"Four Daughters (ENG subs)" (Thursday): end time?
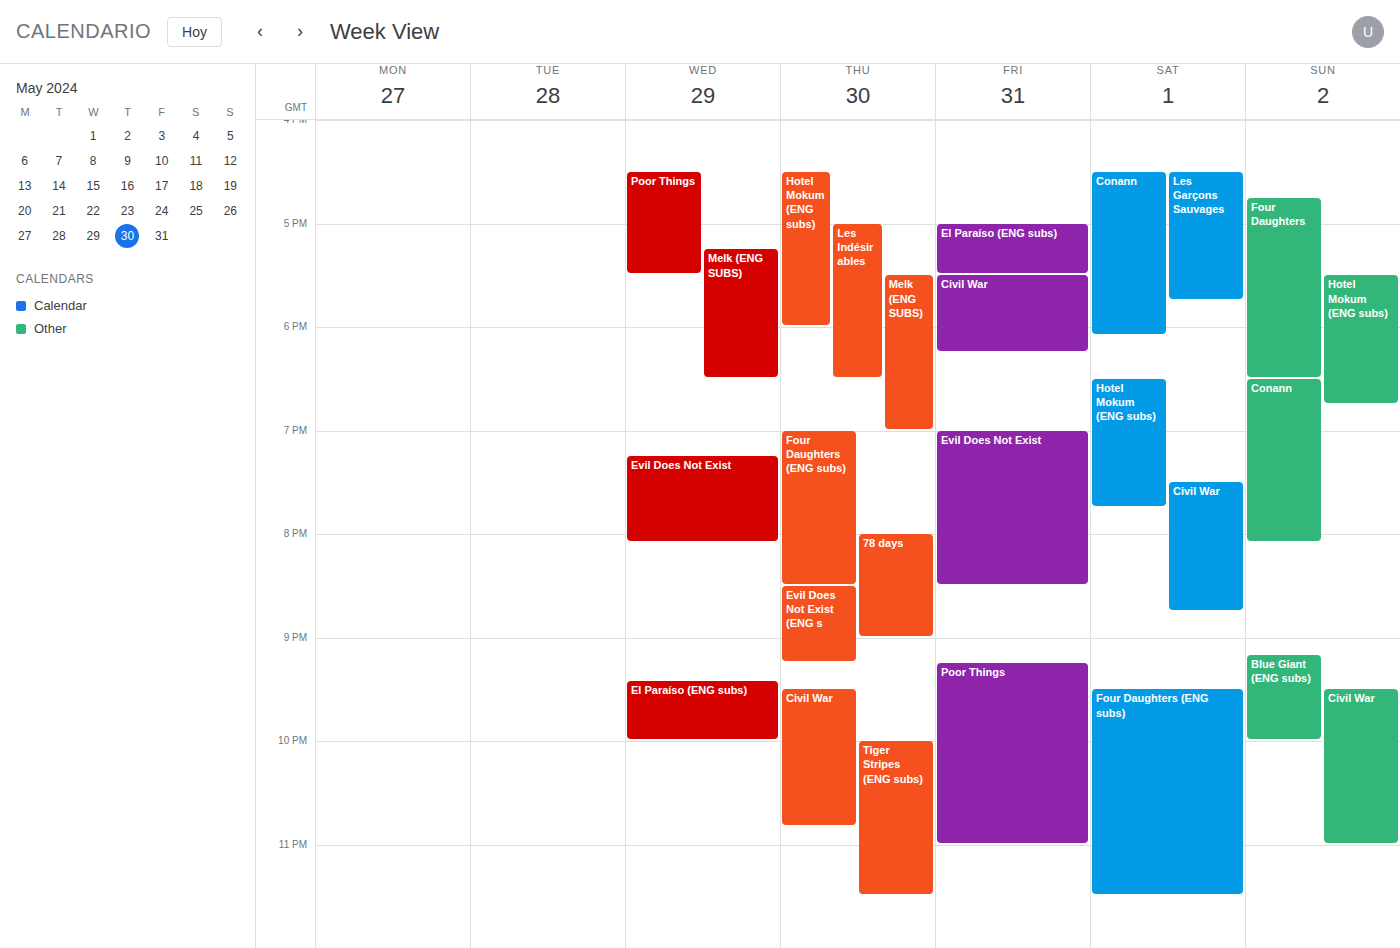
8:30 PM